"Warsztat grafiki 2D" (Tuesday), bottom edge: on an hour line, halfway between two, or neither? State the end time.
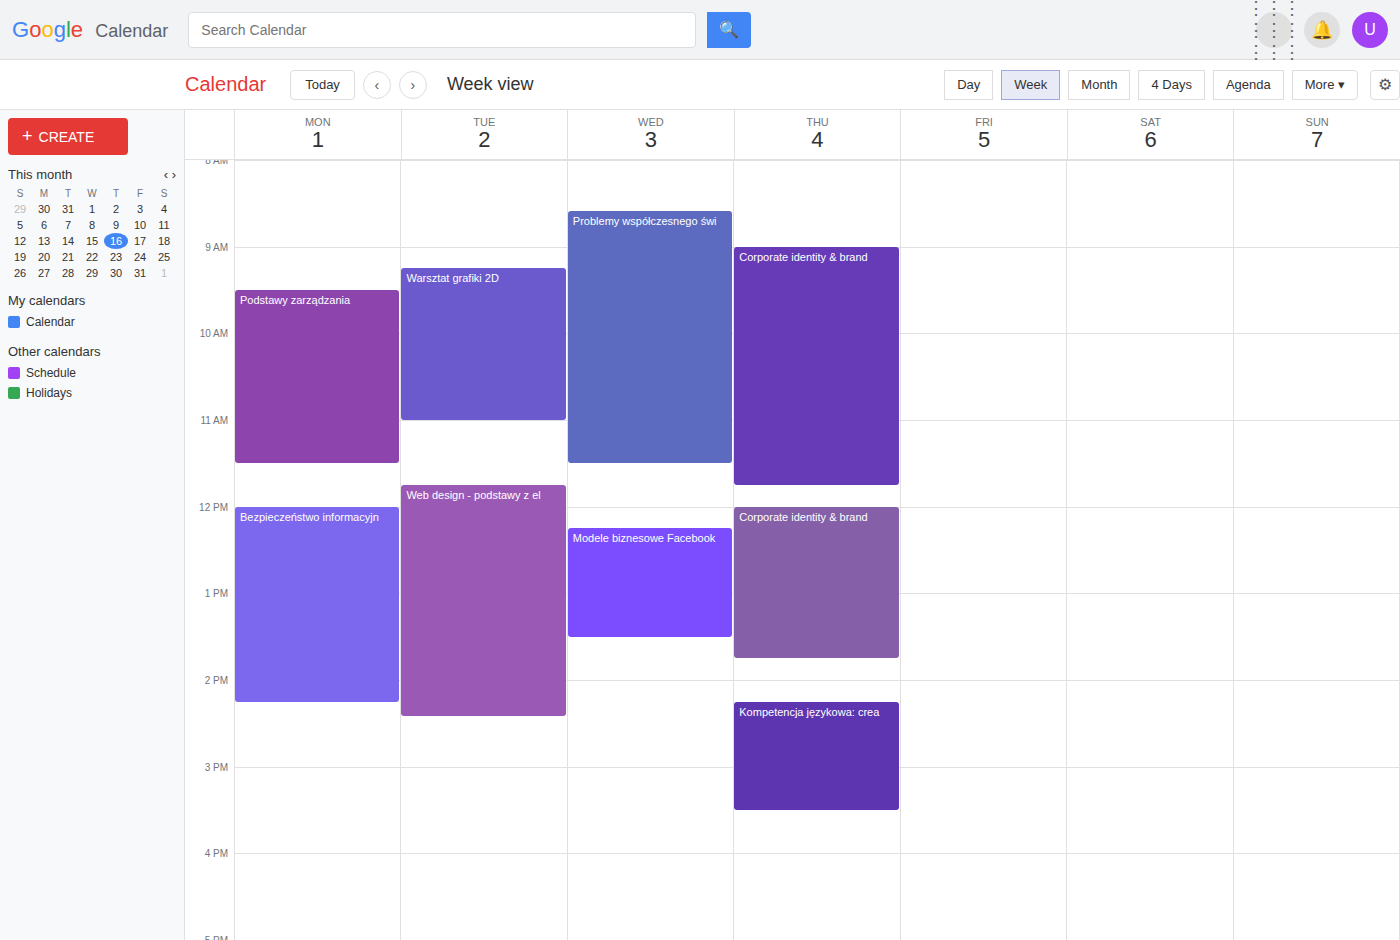
11:00 AM -- exactly on the 11 AM line.